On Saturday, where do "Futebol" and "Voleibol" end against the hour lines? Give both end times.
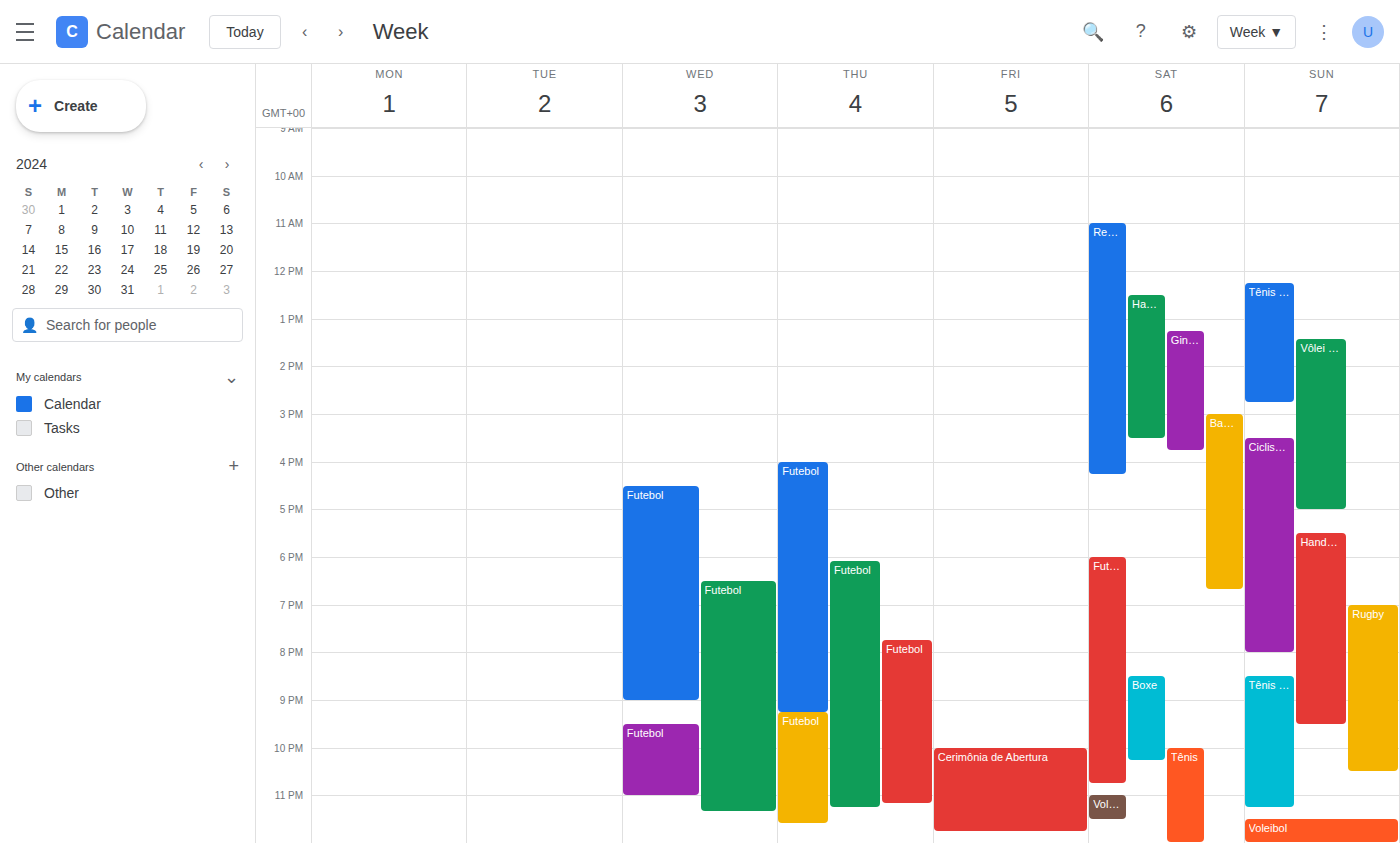
"Futebol": 10:45 PM, neither: three quarters of the way from the 10 PM line to the 11 PM line. "Voleibol": 11:30 PM, halfway between the 11 PM and 12 AM lines.